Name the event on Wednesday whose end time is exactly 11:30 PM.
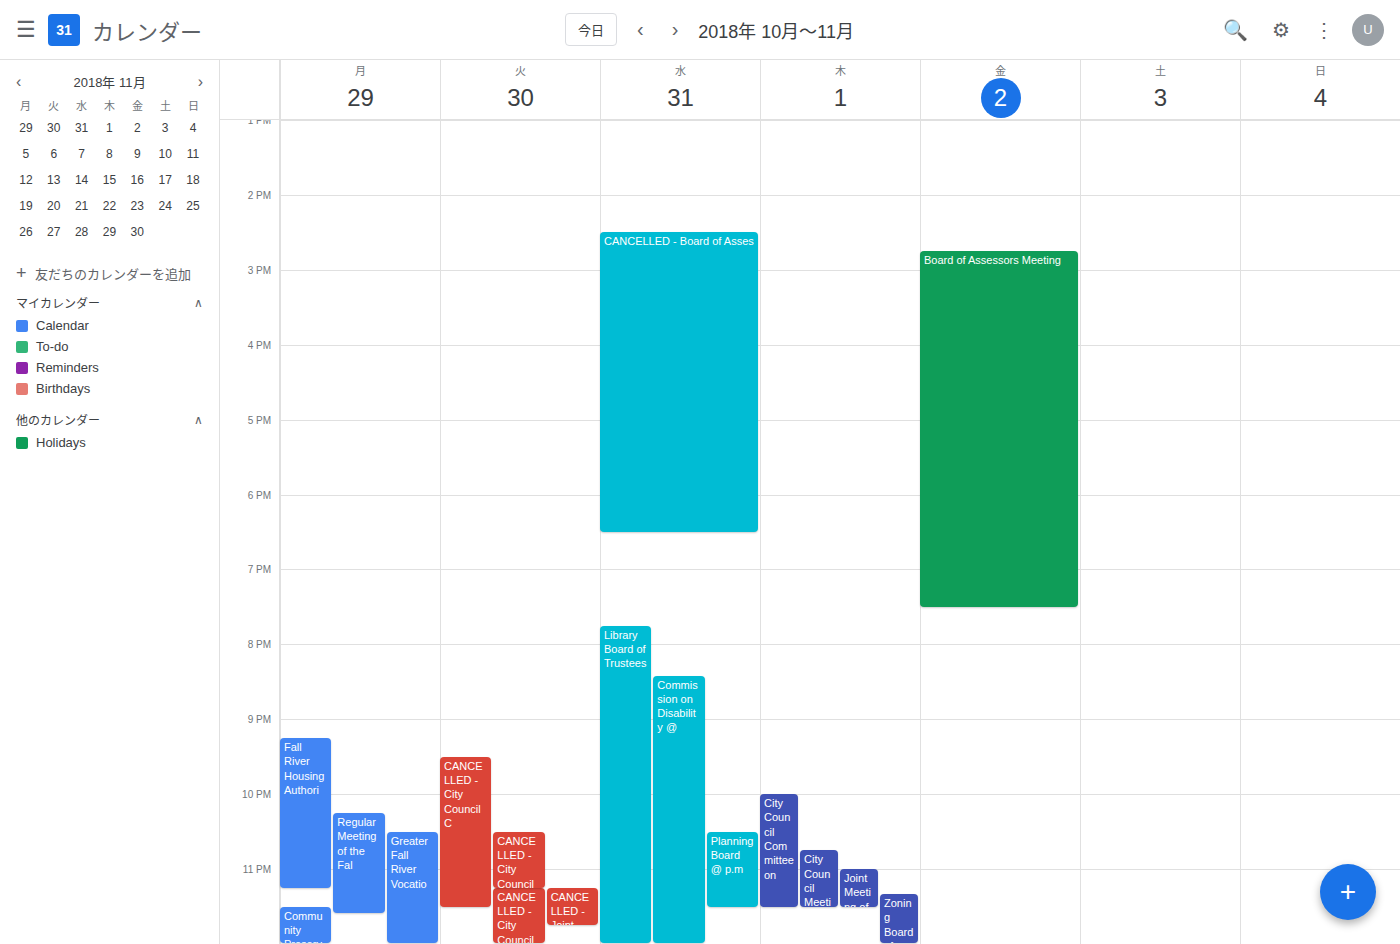
"Planning Board @ p.m"